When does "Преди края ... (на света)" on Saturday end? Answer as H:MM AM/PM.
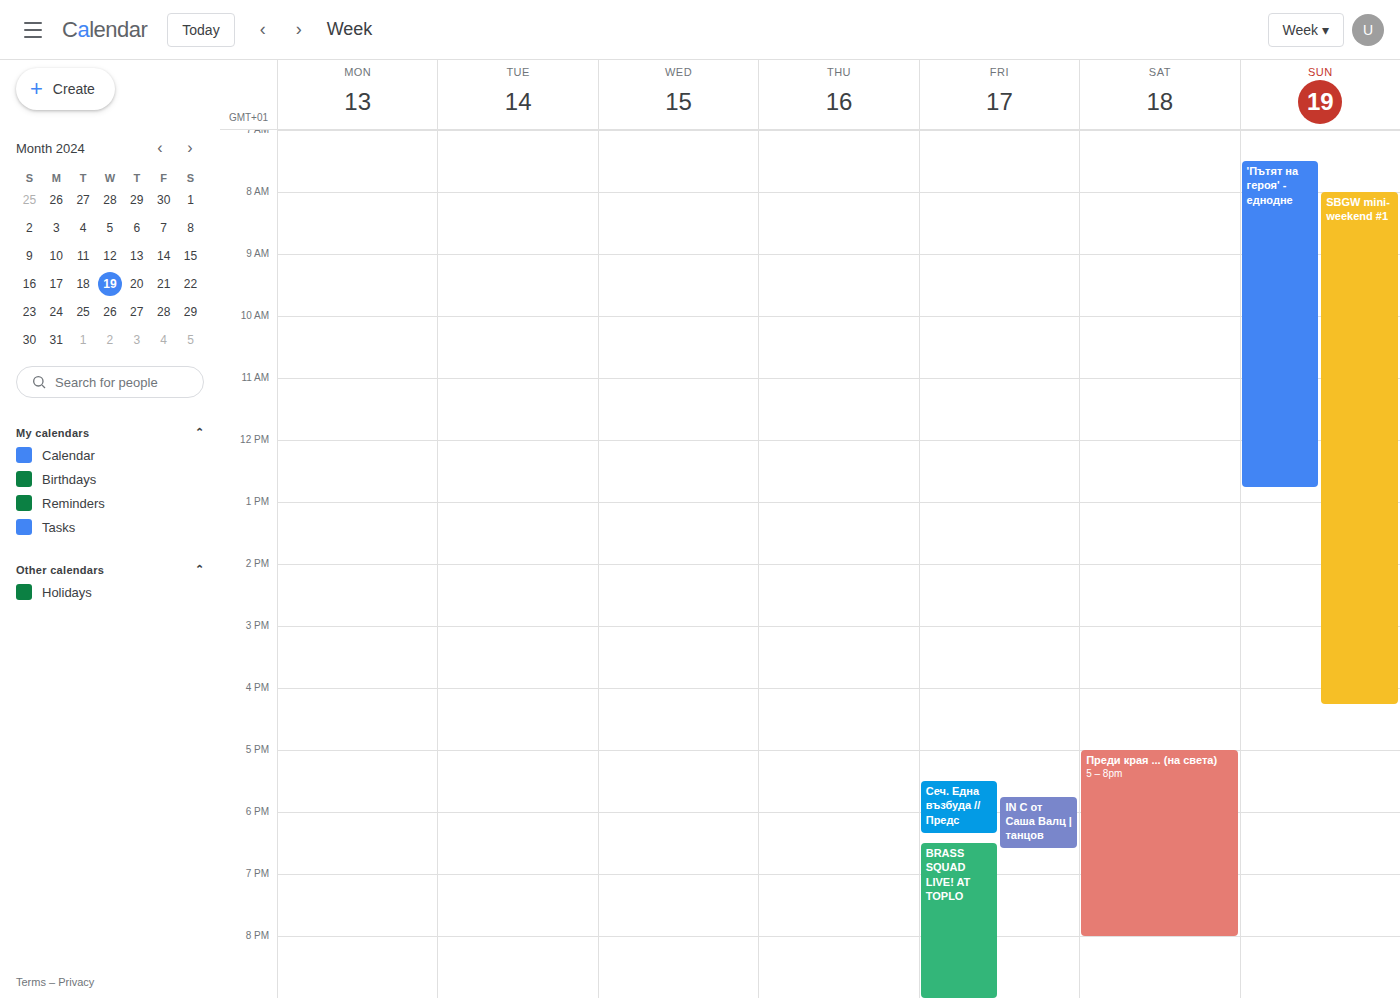
8:00 PM